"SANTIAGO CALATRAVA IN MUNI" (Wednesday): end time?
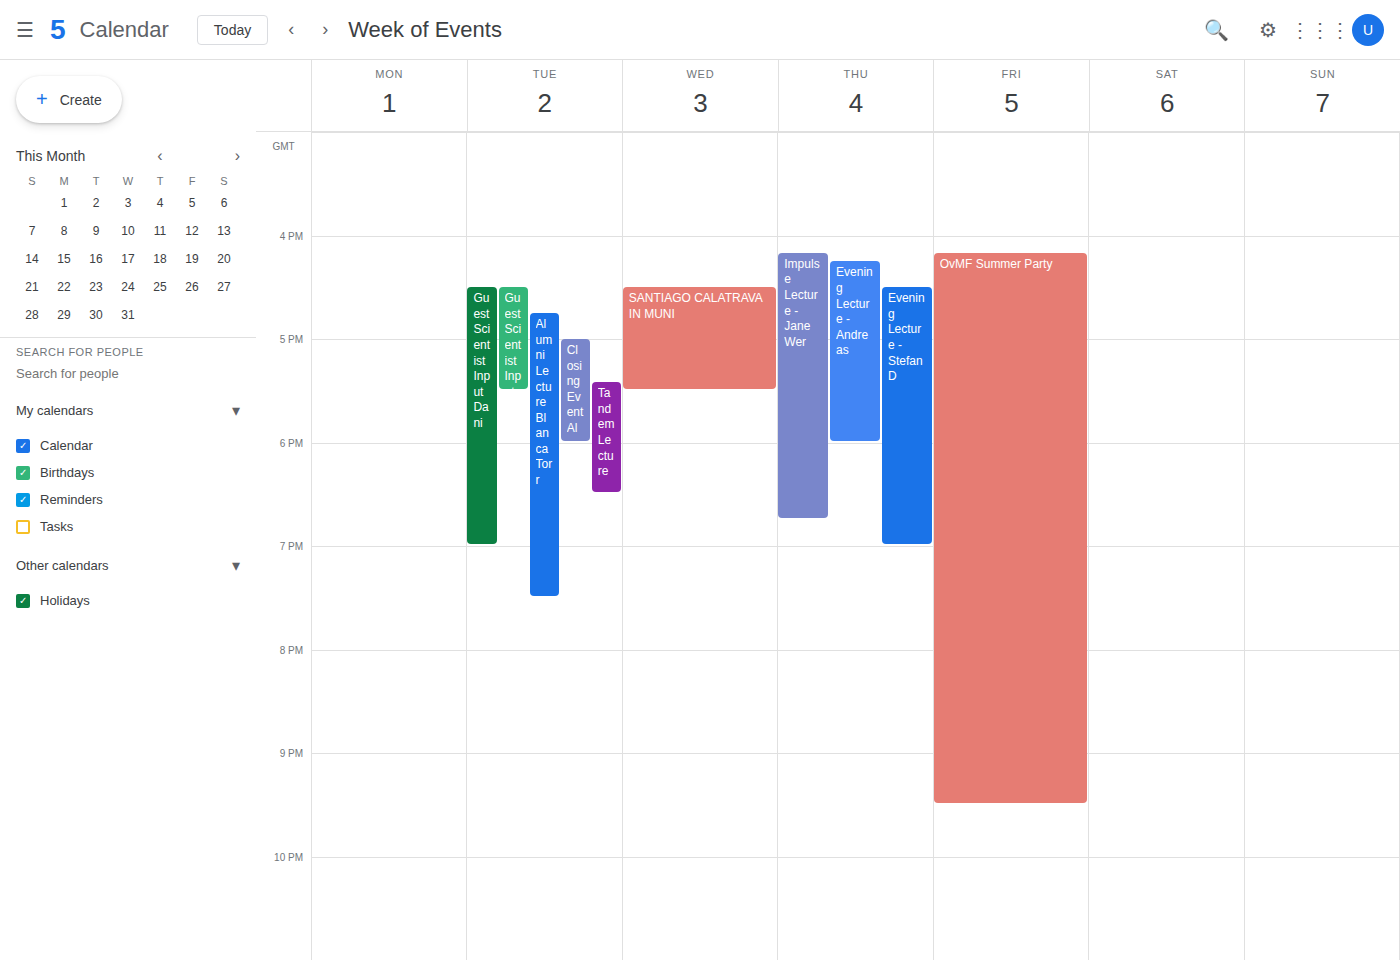
17:30